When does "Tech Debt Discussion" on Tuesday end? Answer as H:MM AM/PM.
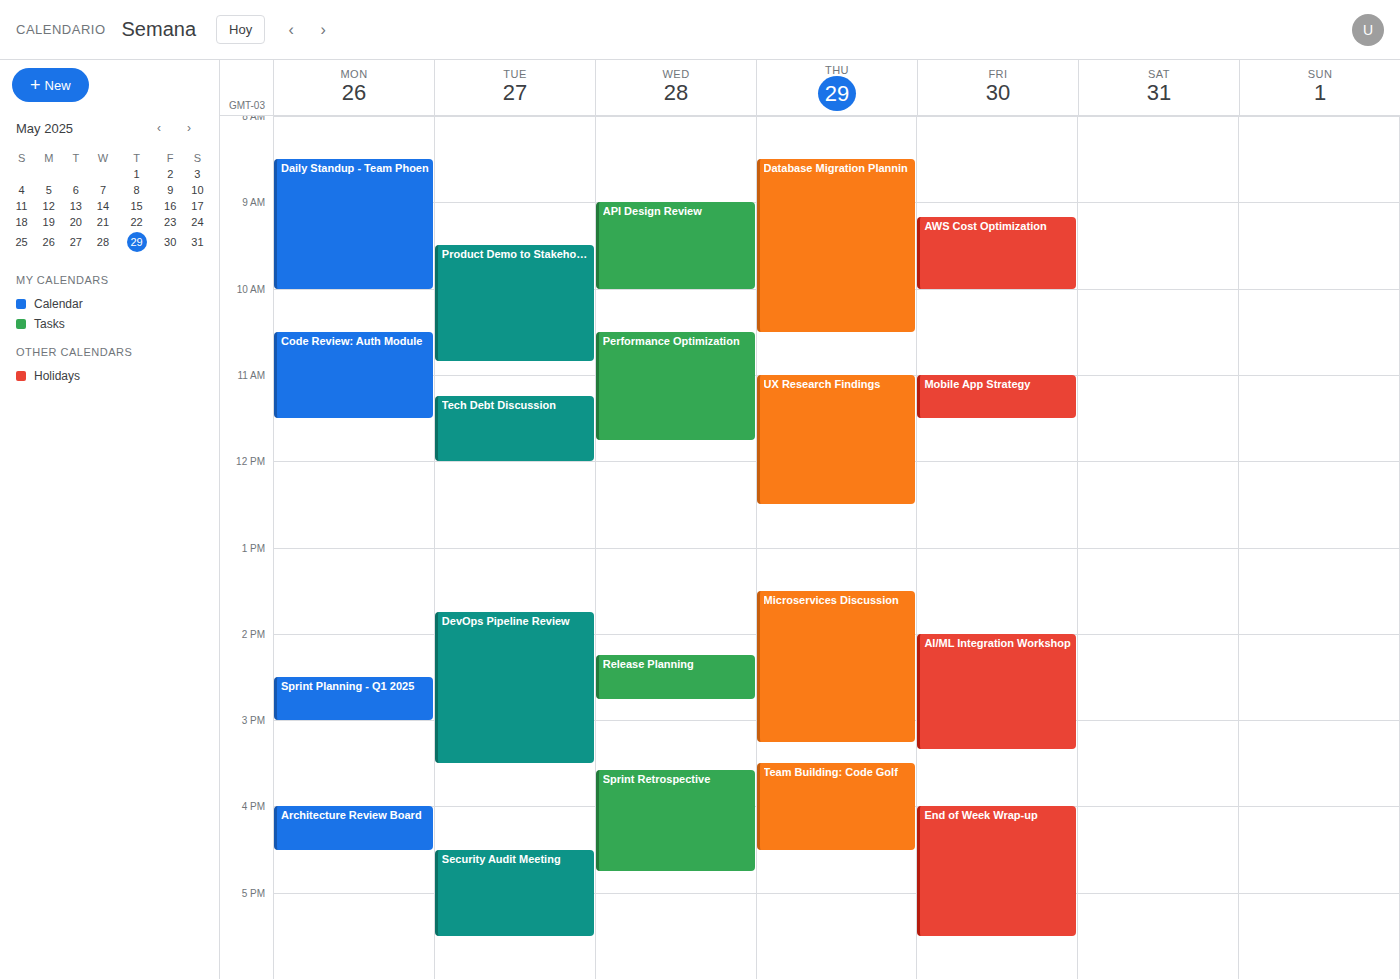
12:00 PM